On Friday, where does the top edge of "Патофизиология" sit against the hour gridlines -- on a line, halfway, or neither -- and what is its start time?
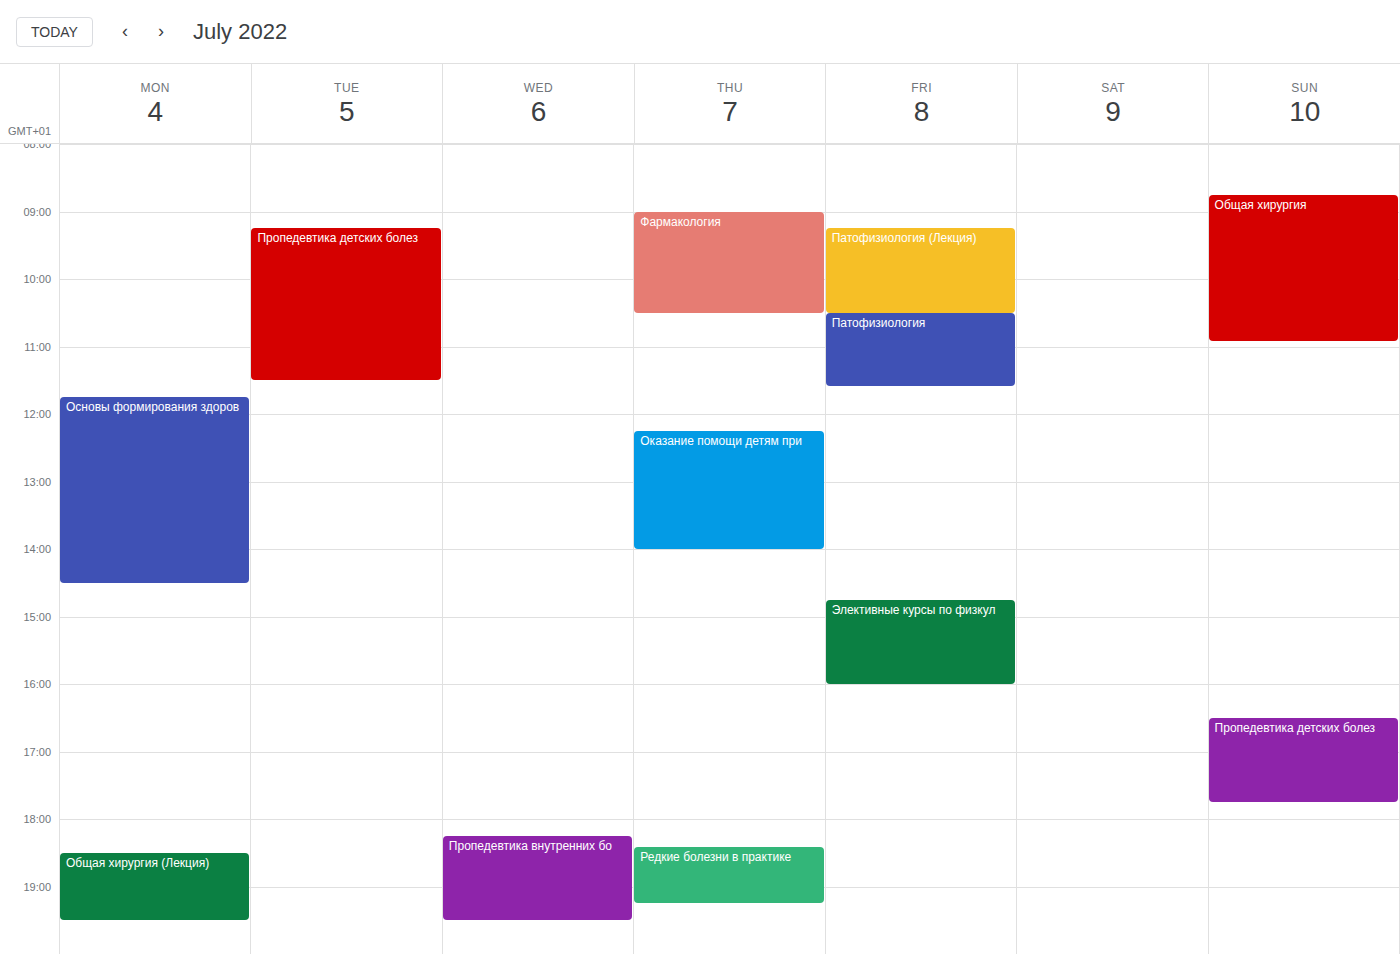
10:30 AM -- halfway between the 10 AM and 11 AM lines.